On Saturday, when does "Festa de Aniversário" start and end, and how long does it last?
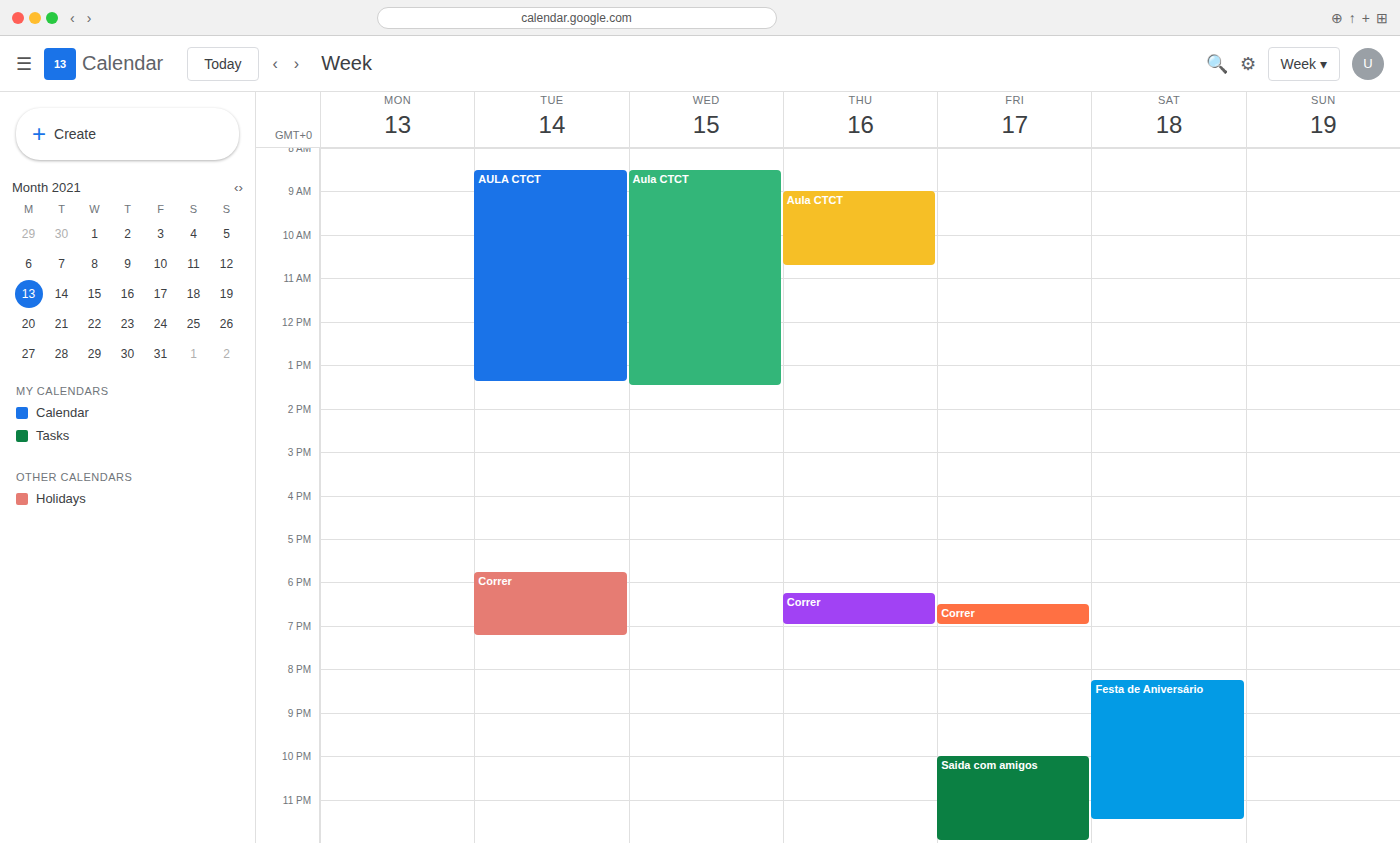
8:15 PM to 11:30 PM, 3 hours 15 minutes